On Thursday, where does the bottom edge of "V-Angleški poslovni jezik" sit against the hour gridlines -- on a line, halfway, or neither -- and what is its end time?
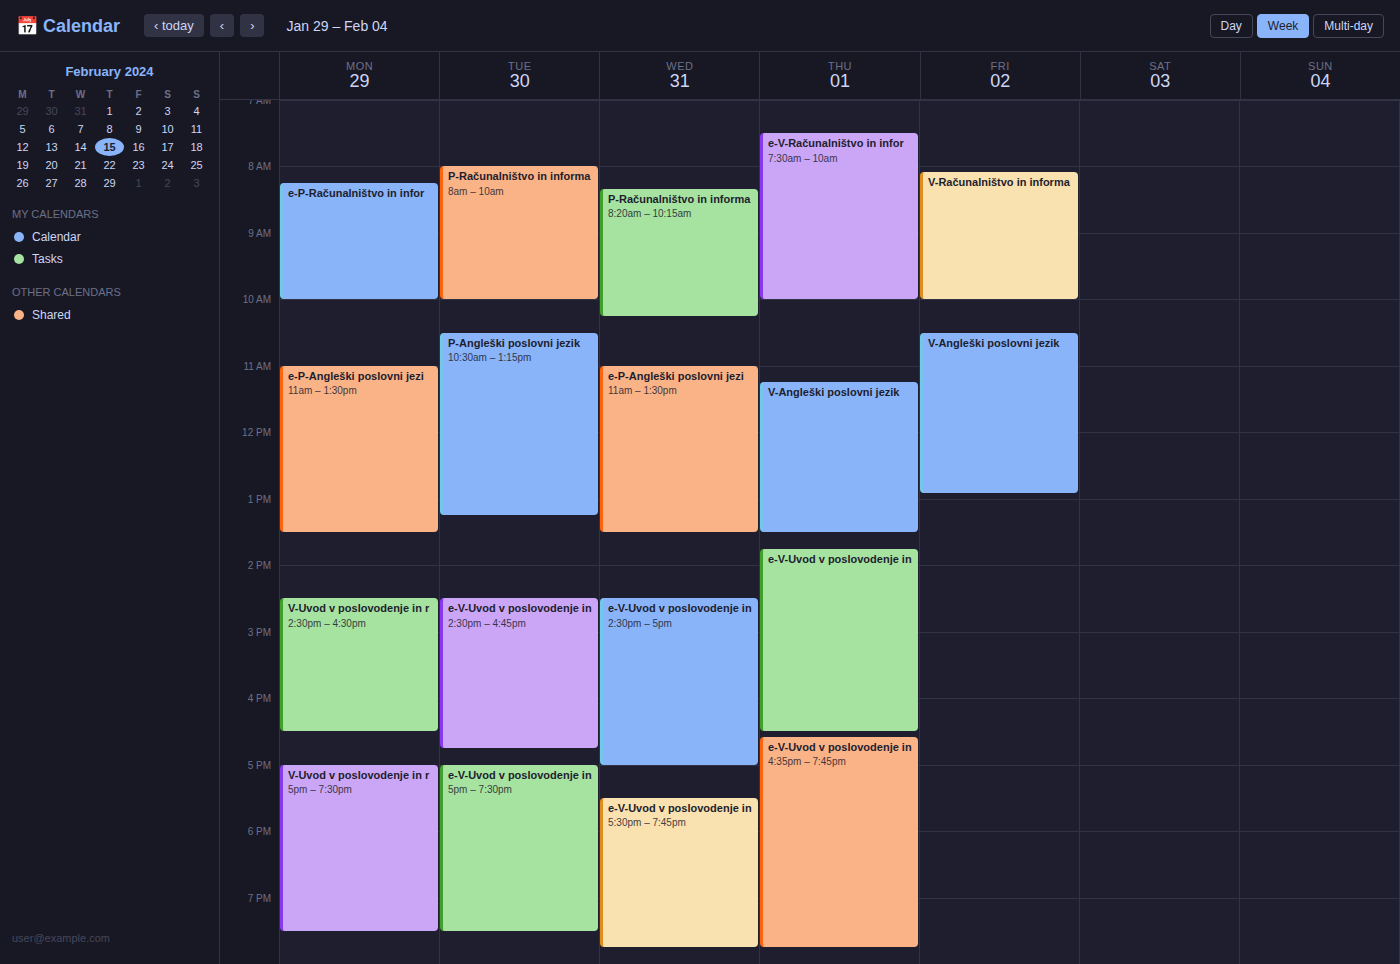
1:30 PM -- halfway between the 1 PM and 2 PM lines.